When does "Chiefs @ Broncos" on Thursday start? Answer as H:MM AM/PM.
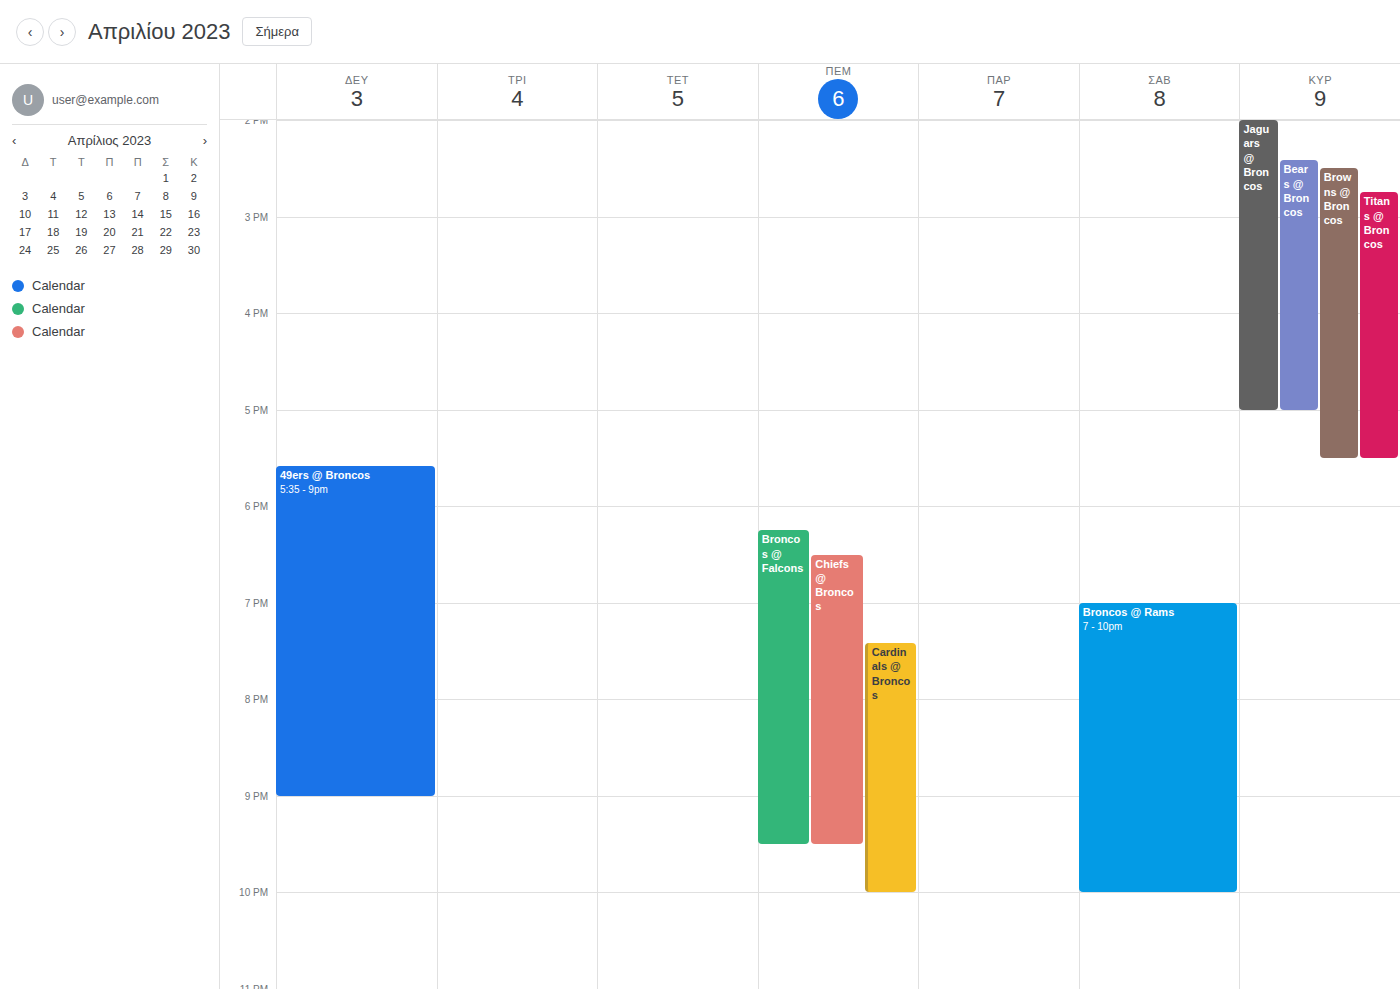
6:30 PM